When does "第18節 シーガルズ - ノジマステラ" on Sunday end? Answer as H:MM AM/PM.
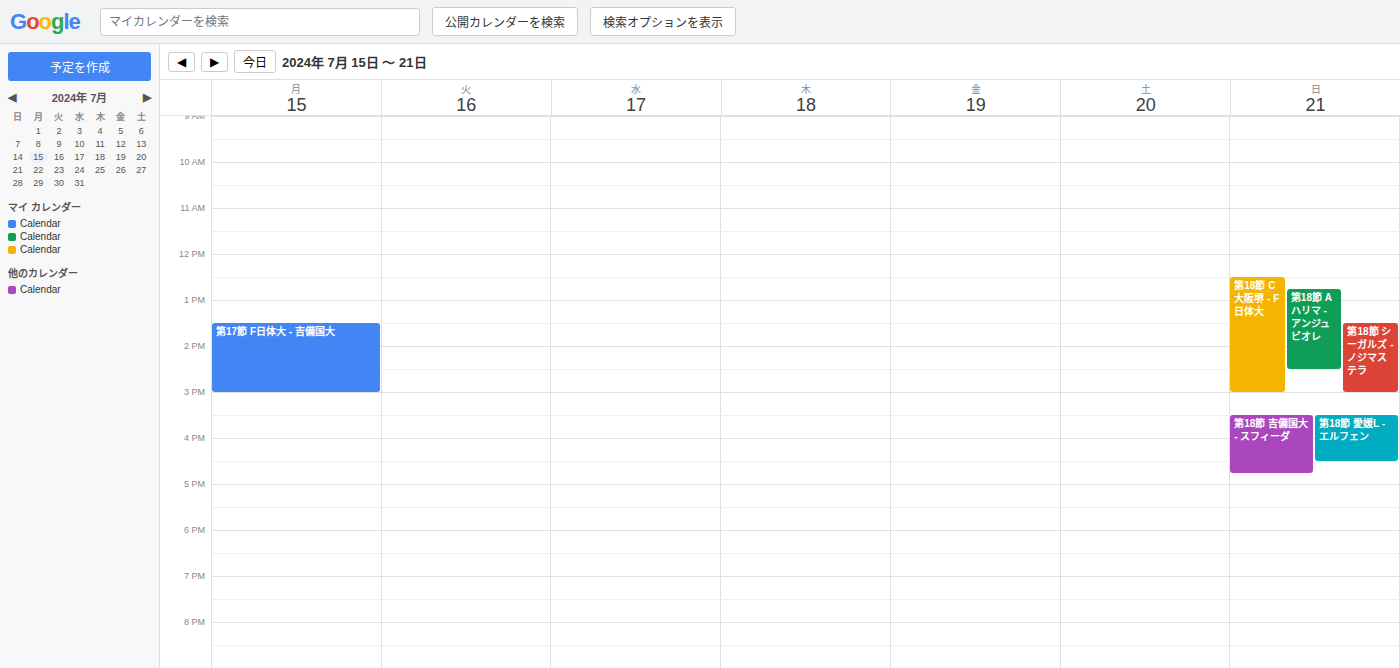
3:00 PM